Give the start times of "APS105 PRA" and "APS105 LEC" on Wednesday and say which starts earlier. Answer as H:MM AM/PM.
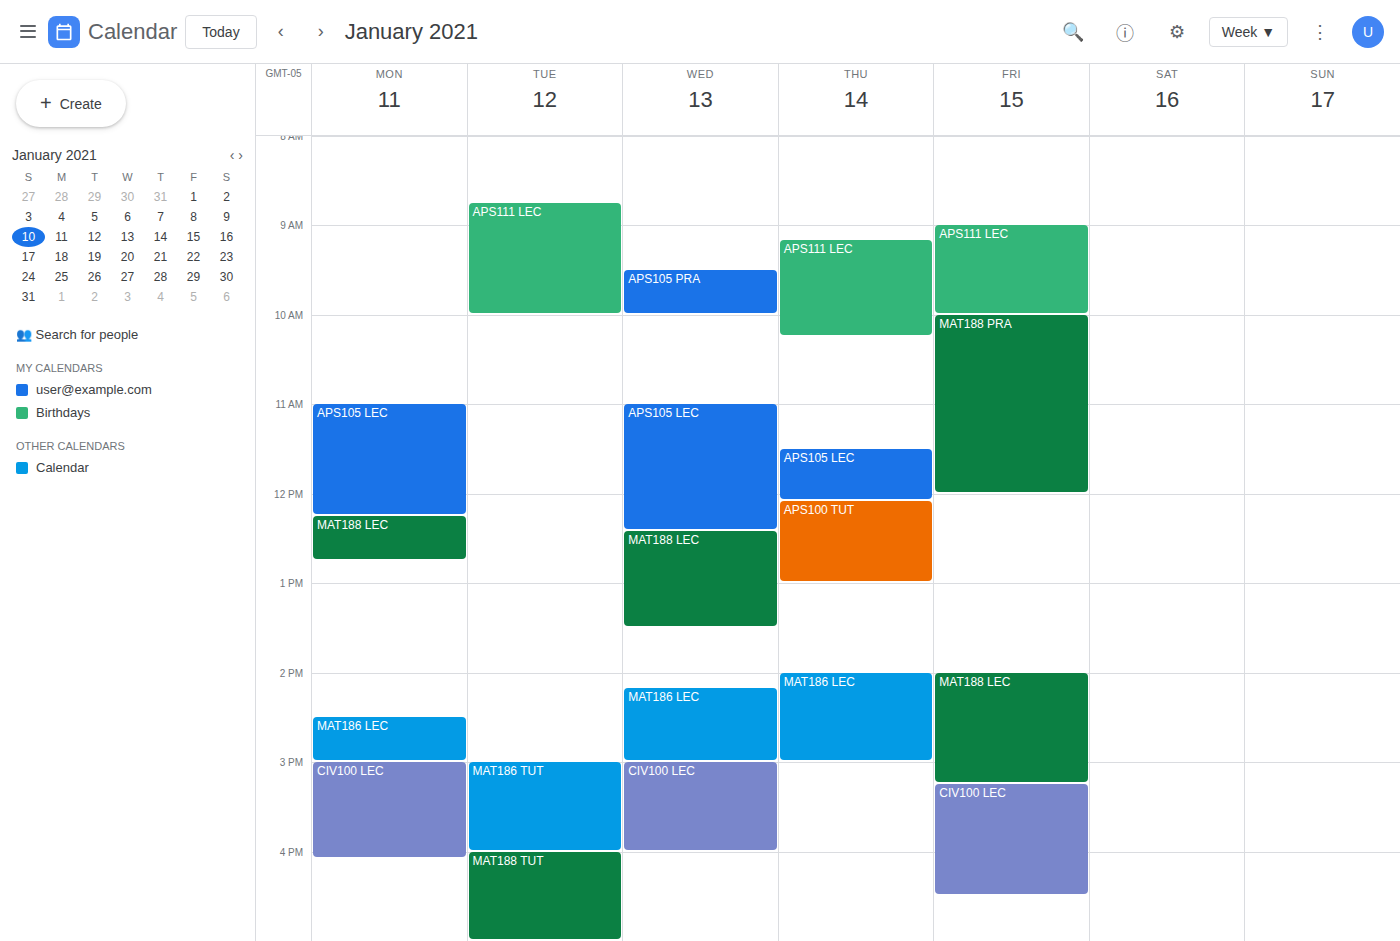
"APS105 PRA" 9:30 AM; "APS105 LEC" 11:00 AM.